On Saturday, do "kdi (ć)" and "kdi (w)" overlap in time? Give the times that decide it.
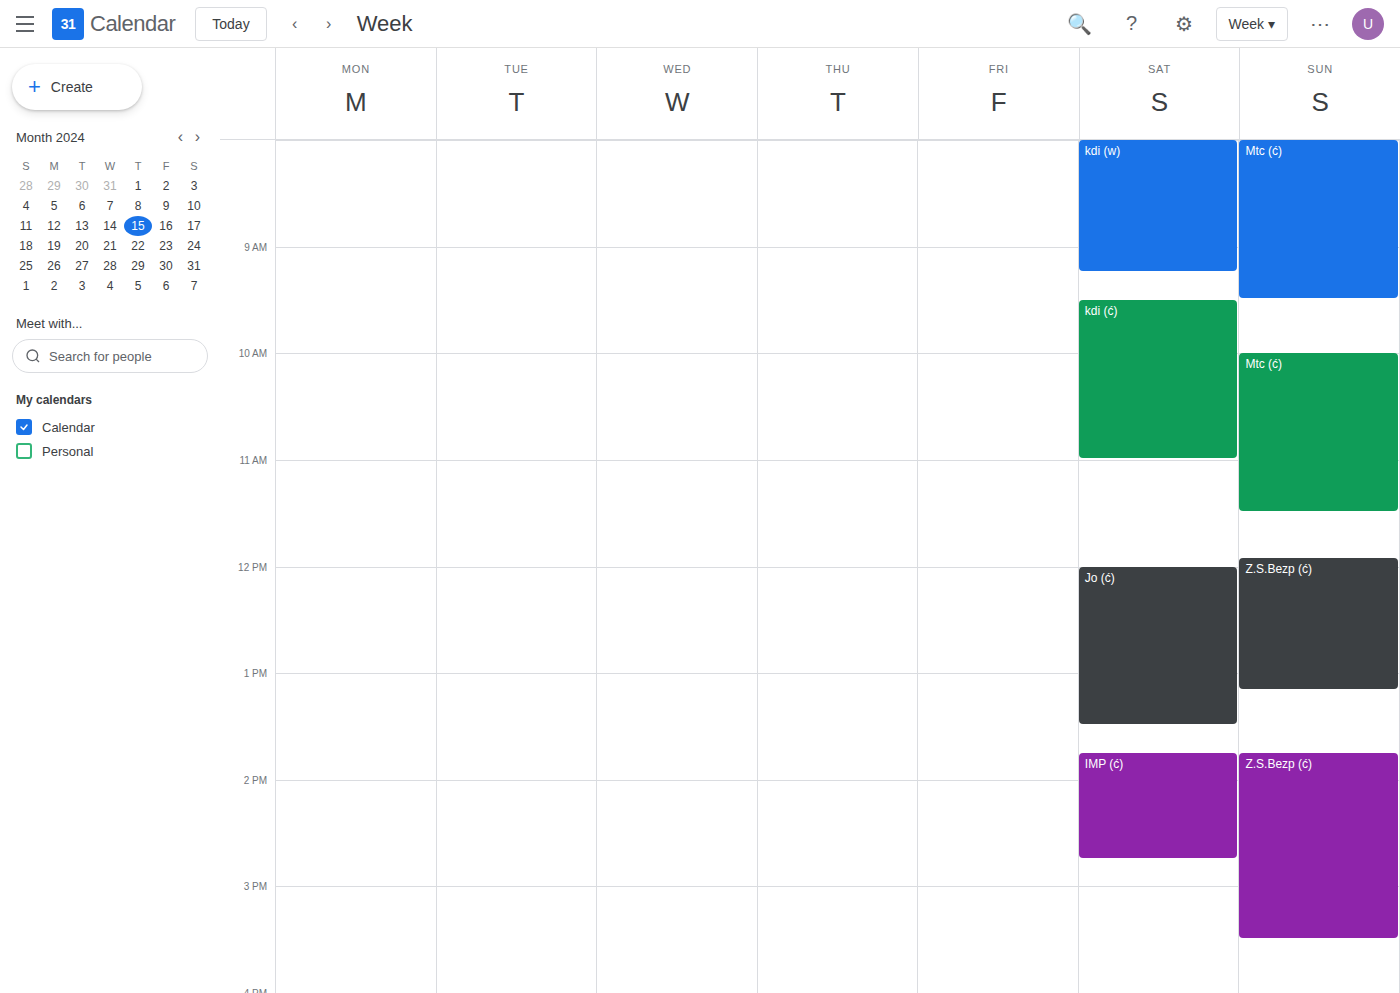
"kdi (w)" ends at 9:15 AM and "kdi (ć)" starts at 9:30 AM -- no overlap.